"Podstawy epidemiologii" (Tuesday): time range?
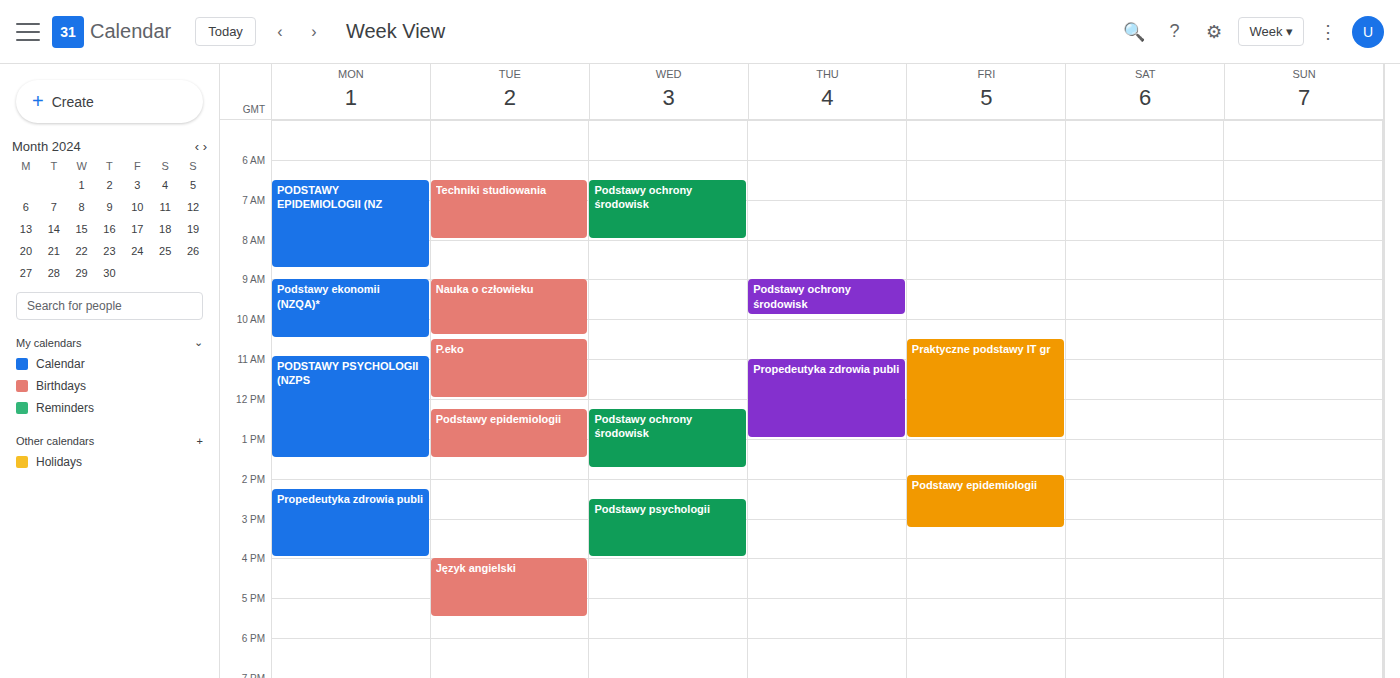
12:15 PM to 1:30 PM